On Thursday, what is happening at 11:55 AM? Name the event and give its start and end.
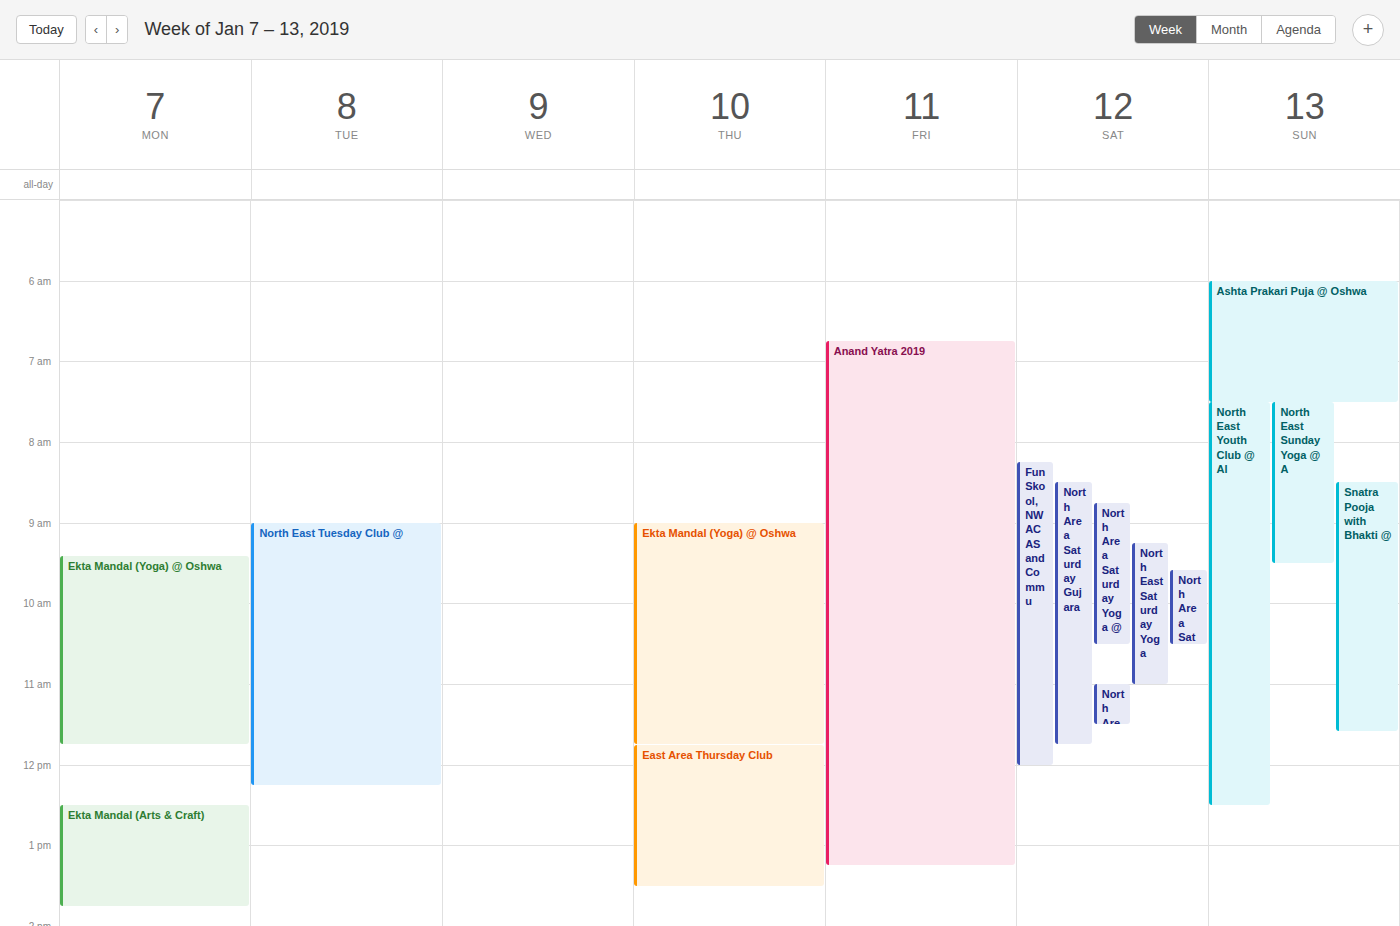
"East Area Thursday Club", 11:45 AM to 1:30 PM